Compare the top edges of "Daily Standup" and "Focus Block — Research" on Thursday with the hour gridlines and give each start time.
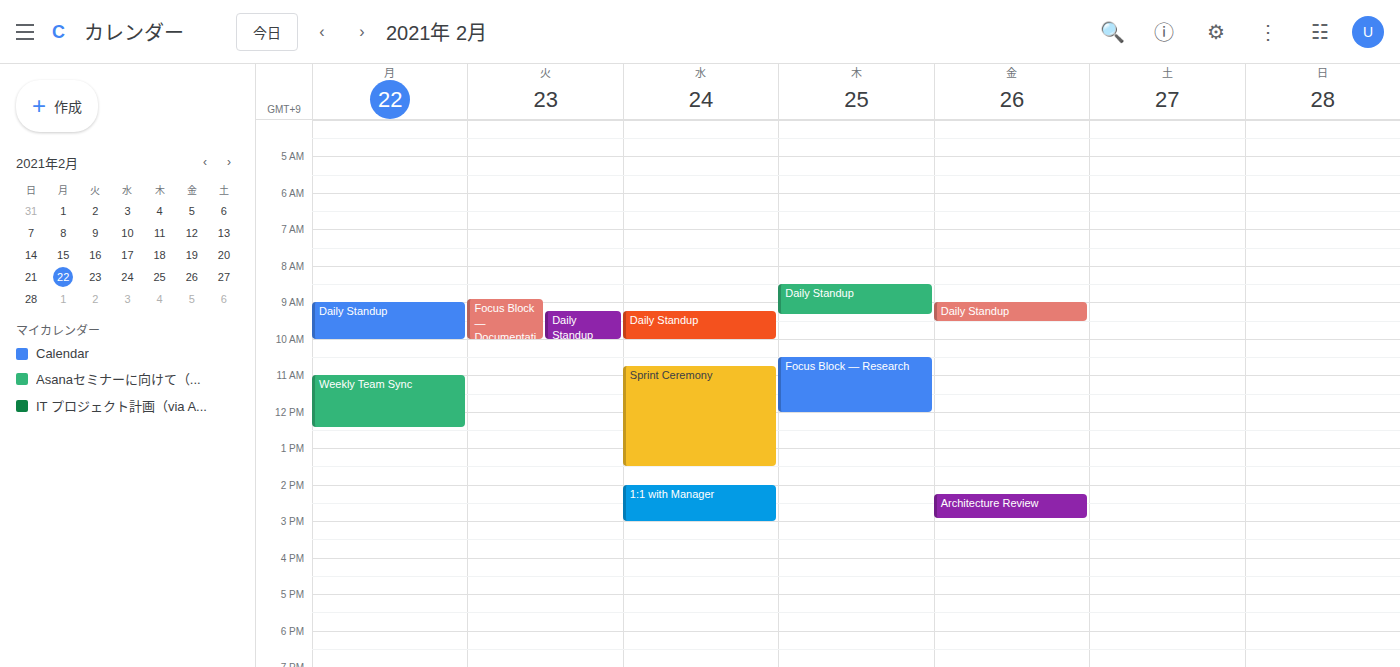
"Daily Standup": 8:30 AM, halfway between the 8 AM and 9 AM lines. "Focus Block — Research": 10:30 AM, halfway between the 10 AM and 11 AM lines.